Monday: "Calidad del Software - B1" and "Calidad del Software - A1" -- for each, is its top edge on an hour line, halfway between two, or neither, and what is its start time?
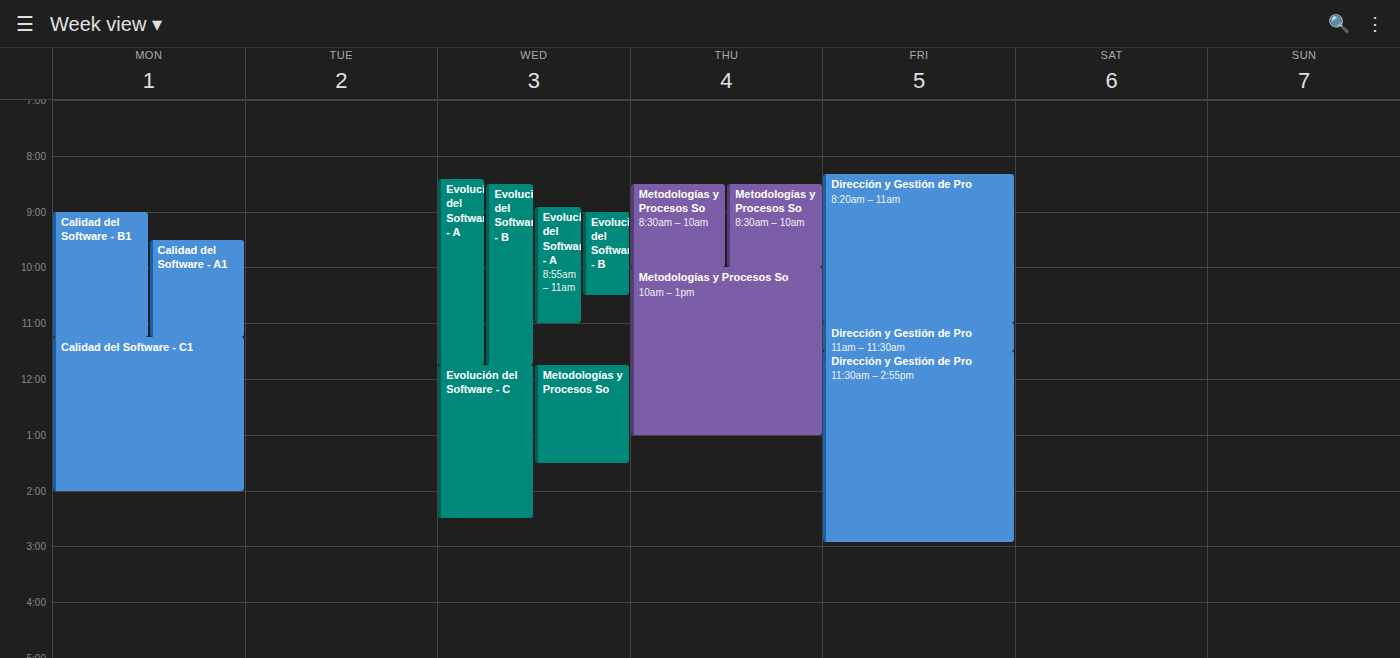
"Calidad del Software - B1": 9:00 AM, exactly on the 9 AM line. "Calidad del Software - A1": 9:30 AM, halfway between the 9 AM and 10 AM lines.